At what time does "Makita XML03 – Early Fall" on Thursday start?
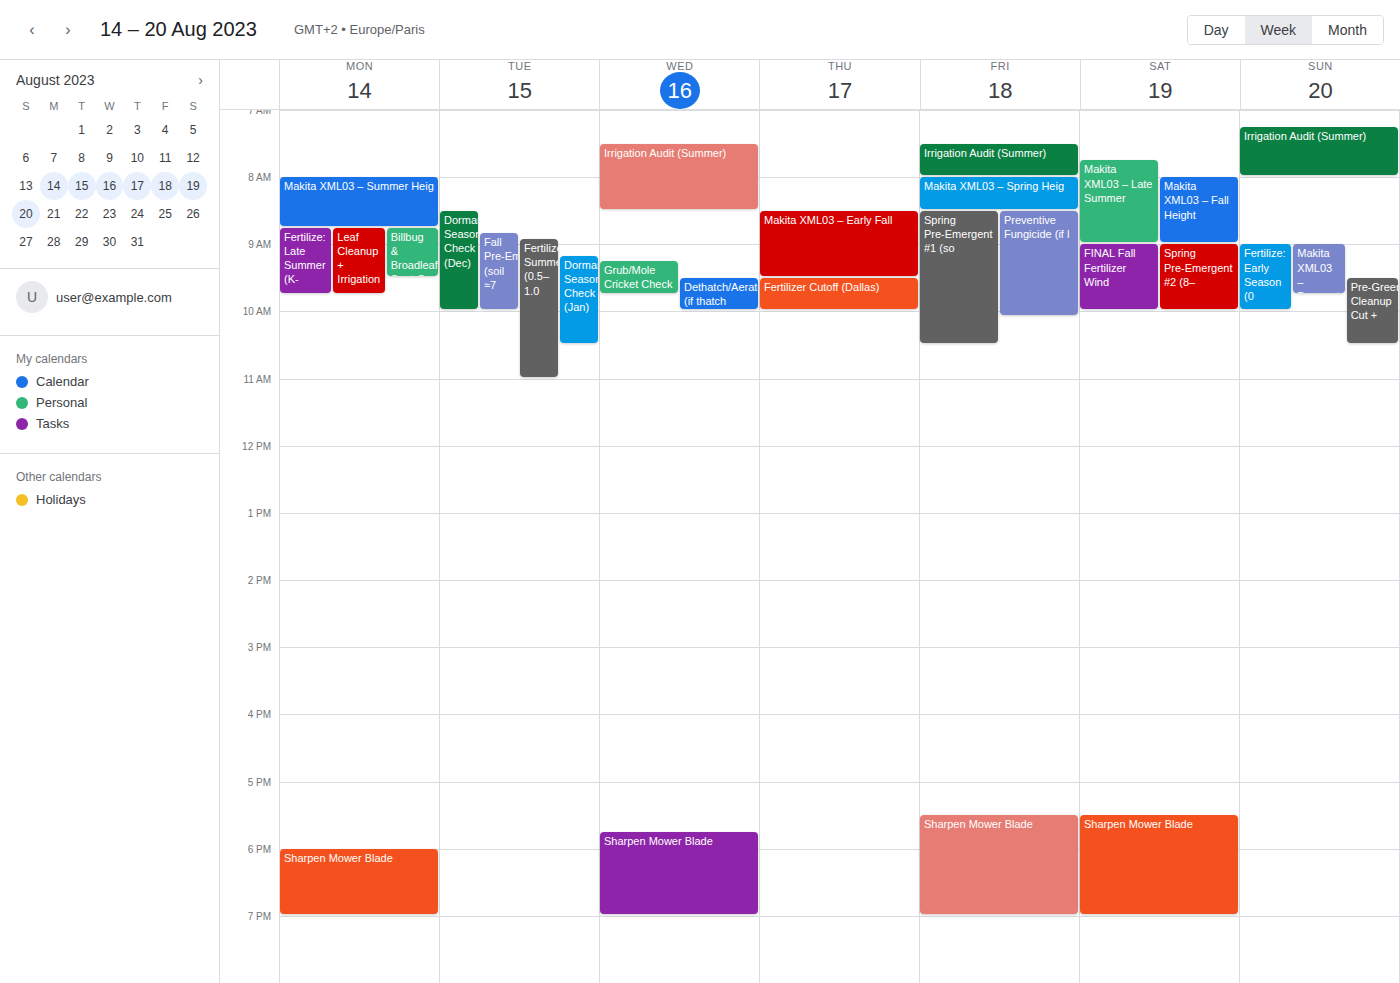
8:30 AM